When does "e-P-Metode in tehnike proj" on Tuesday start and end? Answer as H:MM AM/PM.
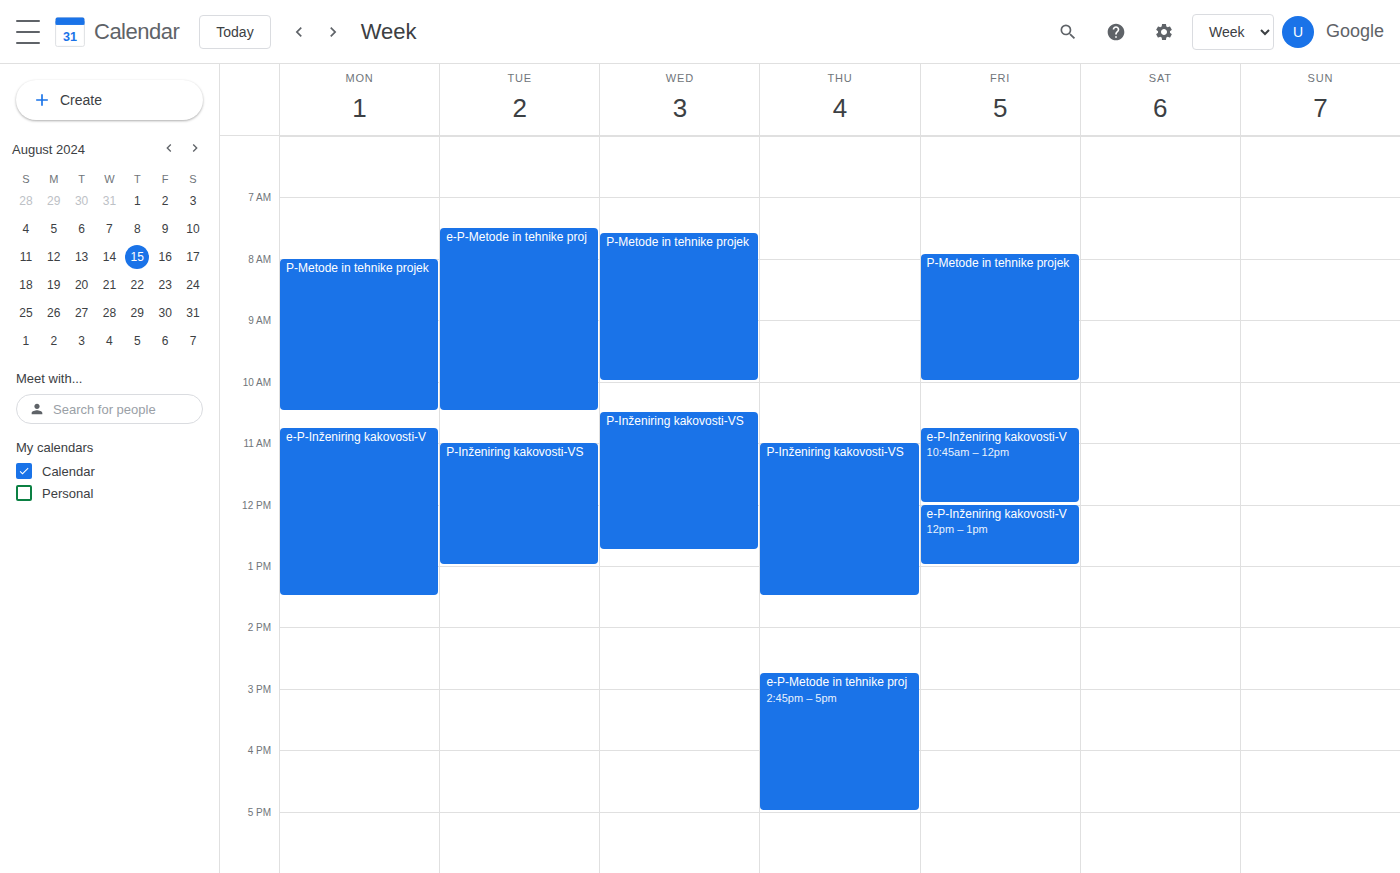
7:30 AM to 10:30 AM